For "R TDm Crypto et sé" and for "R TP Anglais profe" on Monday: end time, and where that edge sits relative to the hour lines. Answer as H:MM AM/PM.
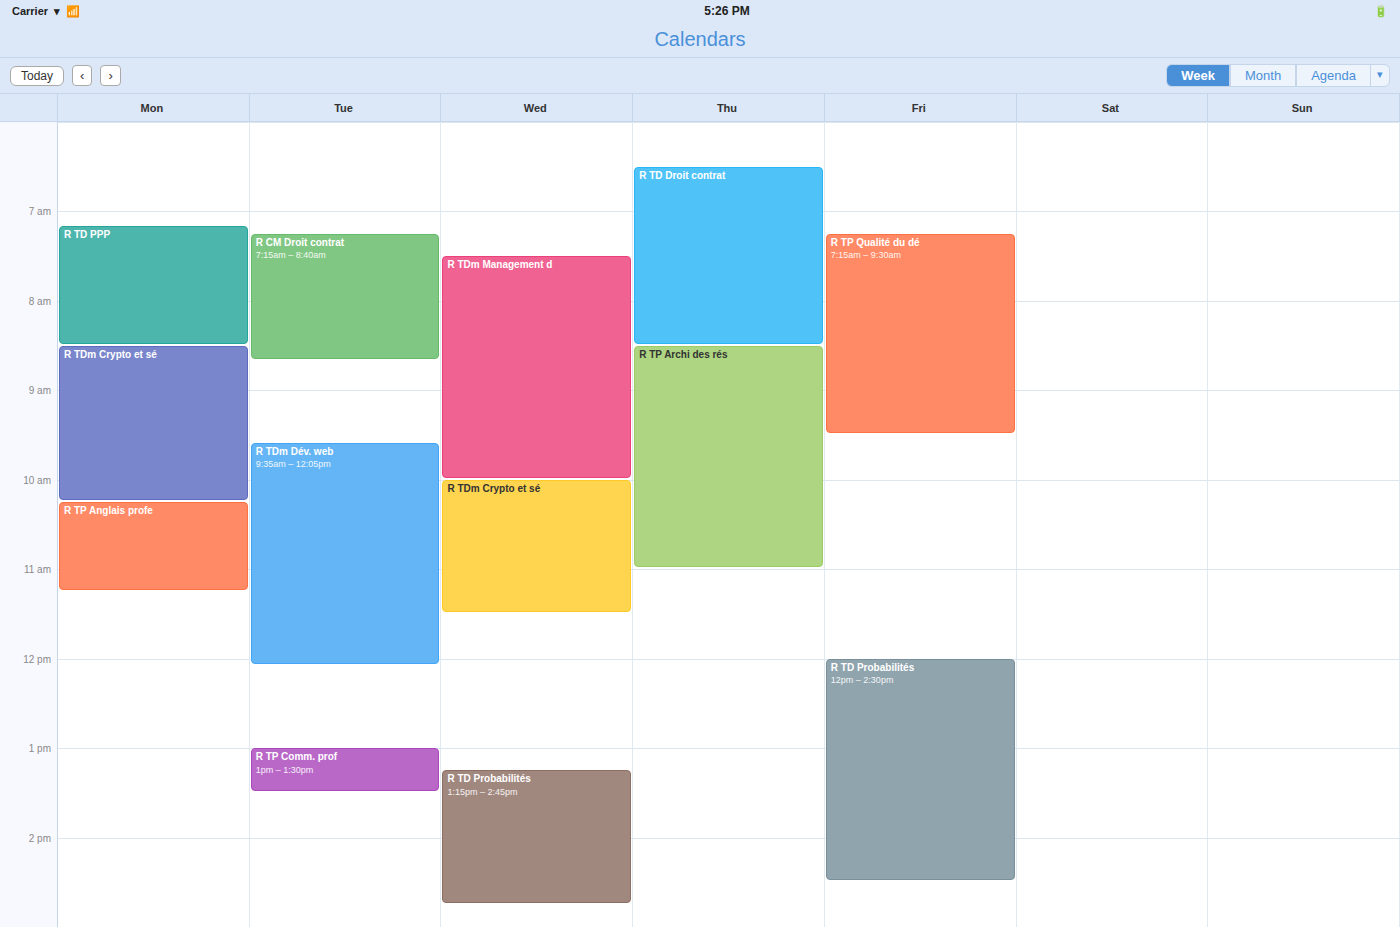
"R TDm Crypto et sé": 10:15 AM, neither: a quarter of the way from the 10 AM line to the 11 AM line. "R TP Anglais profe": 11:15 AM, neither: a quarter of the way from the 11 AM line to the 12 PM line.